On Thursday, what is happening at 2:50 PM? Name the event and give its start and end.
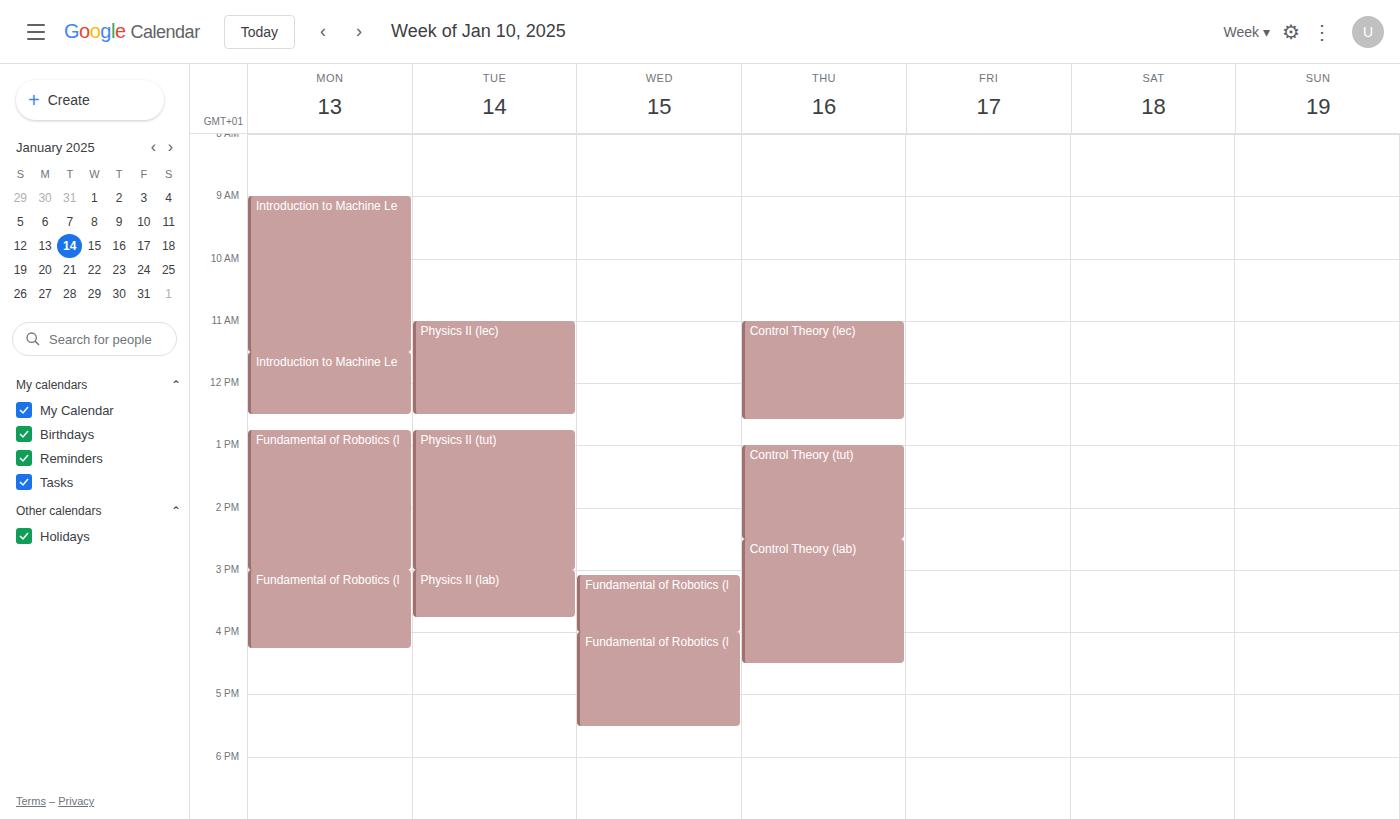
"Control Theory (lab)", 2:30 PM to 4:30 PM